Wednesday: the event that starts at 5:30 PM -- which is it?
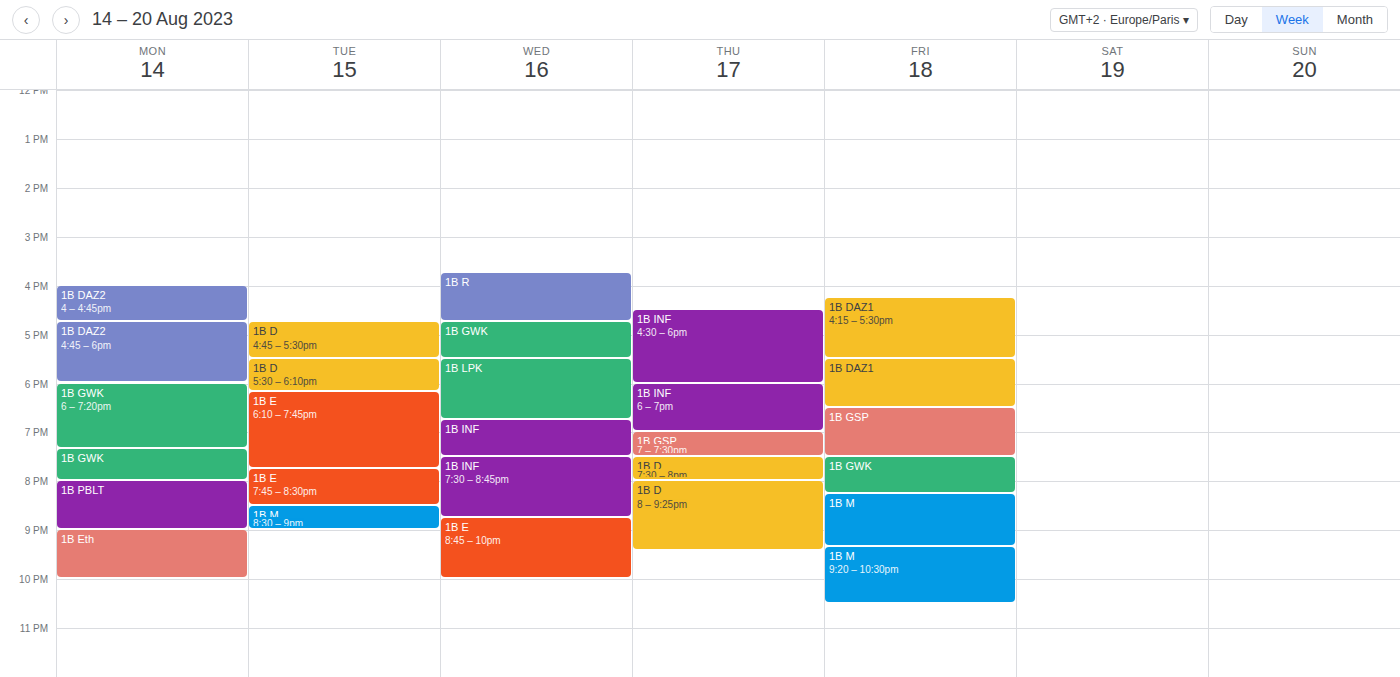
"1B LPK"